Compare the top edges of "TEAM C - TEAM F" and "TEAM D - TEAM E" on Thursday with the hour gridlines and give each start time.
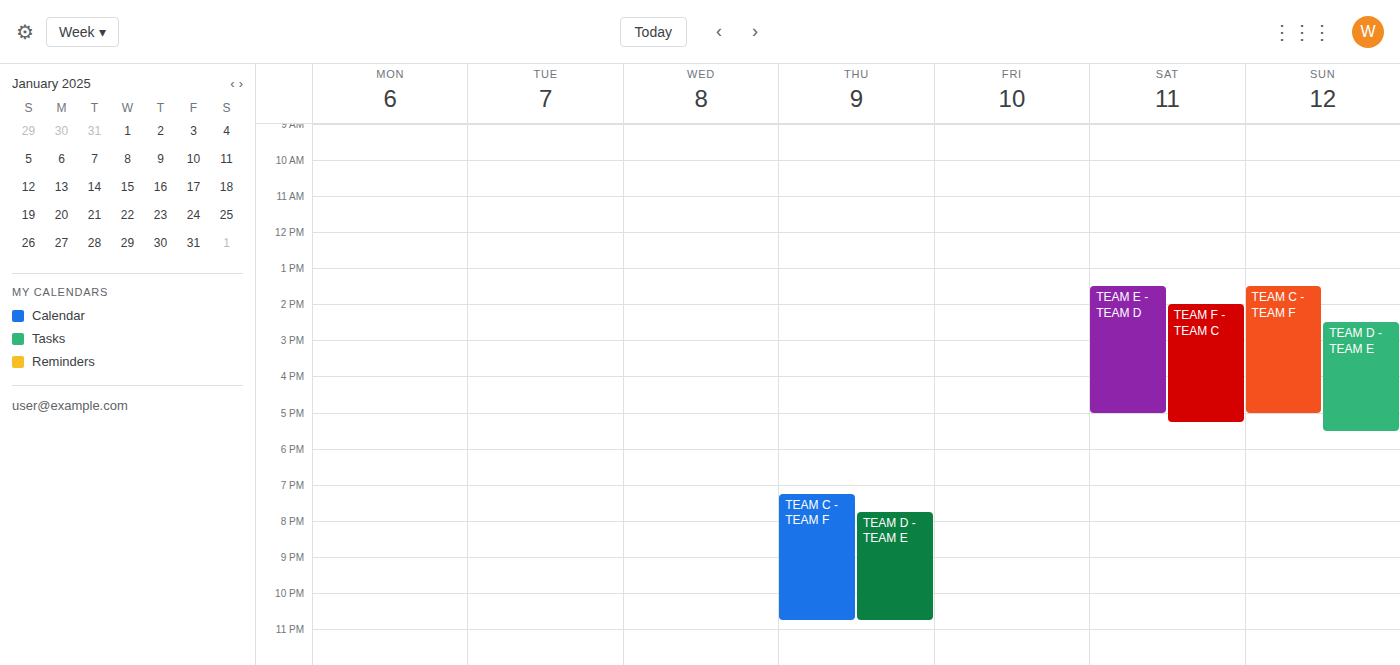
"TEAM C - TEAM F": 7:15 PM, neither: a quarter of the way from the 7 PM line to the 8 PM line. "TEAM D - TEAM E": 7:45 PM, neither: three quarters of the way from the 7 PM line to the 8 PM line.